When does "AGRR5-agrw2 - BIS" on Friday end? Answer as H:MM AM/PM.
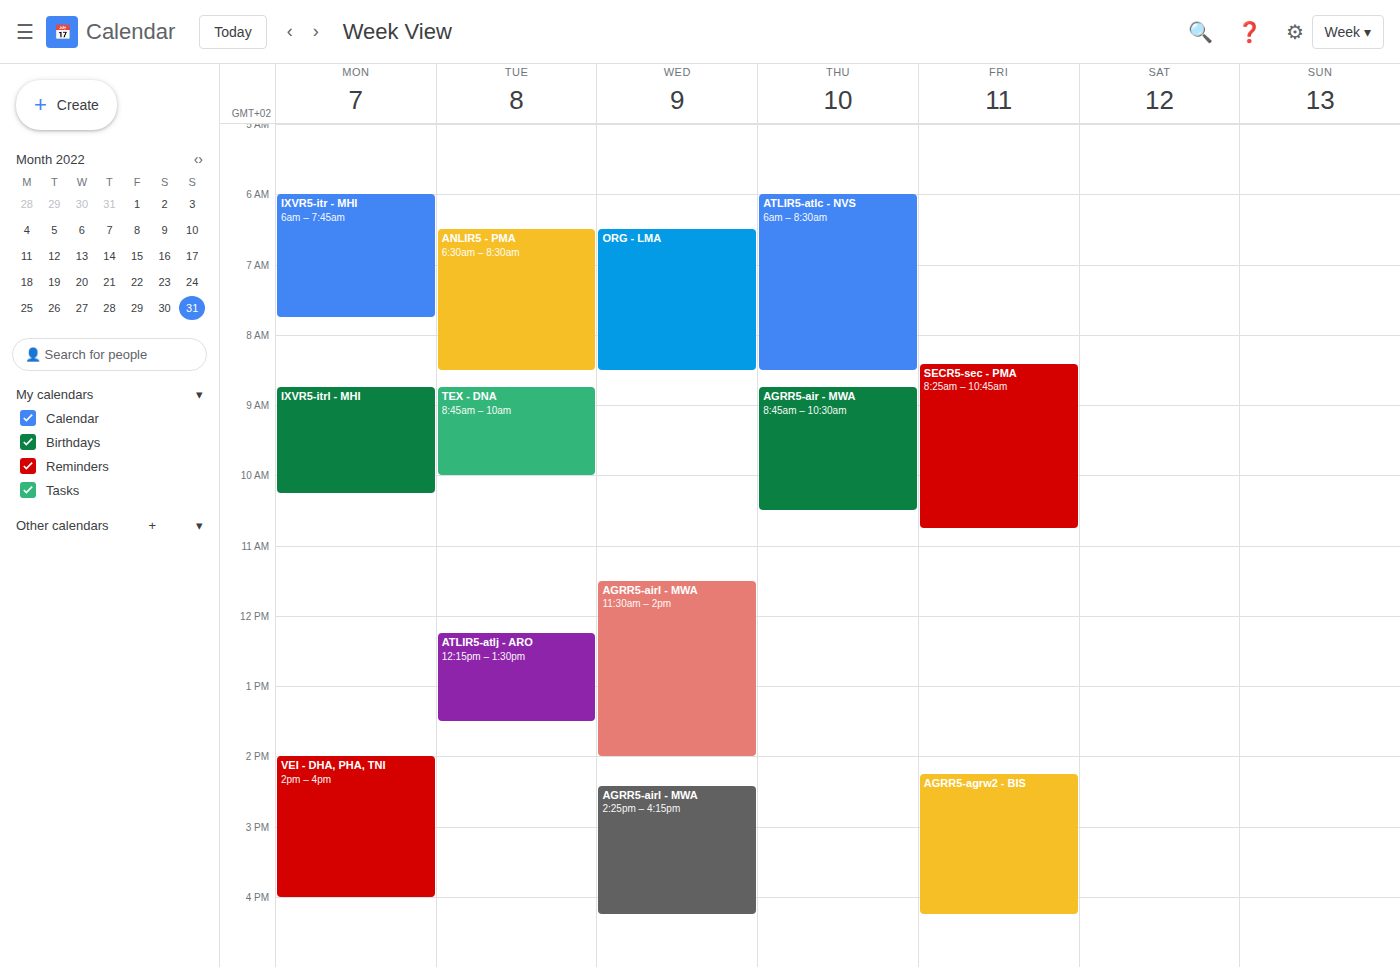
4:15 PM